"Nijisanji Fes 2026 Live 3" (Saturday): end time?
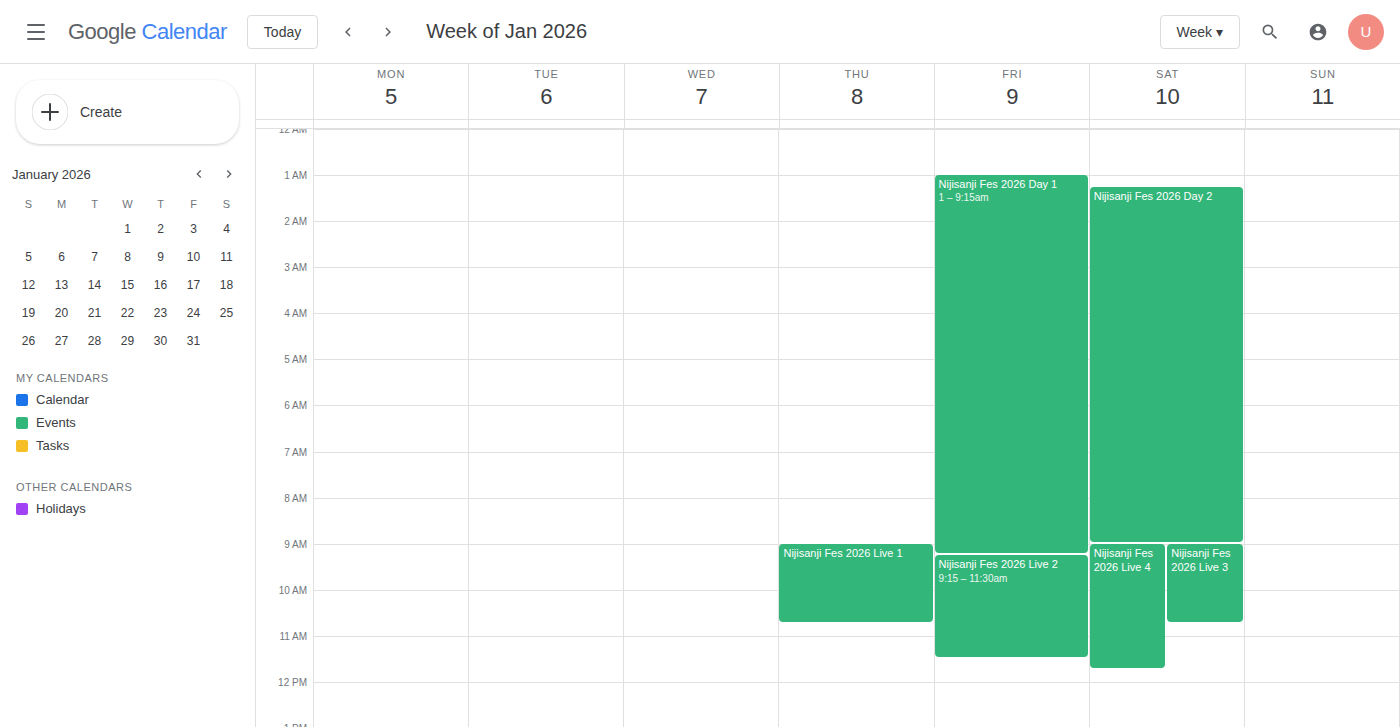
10:45